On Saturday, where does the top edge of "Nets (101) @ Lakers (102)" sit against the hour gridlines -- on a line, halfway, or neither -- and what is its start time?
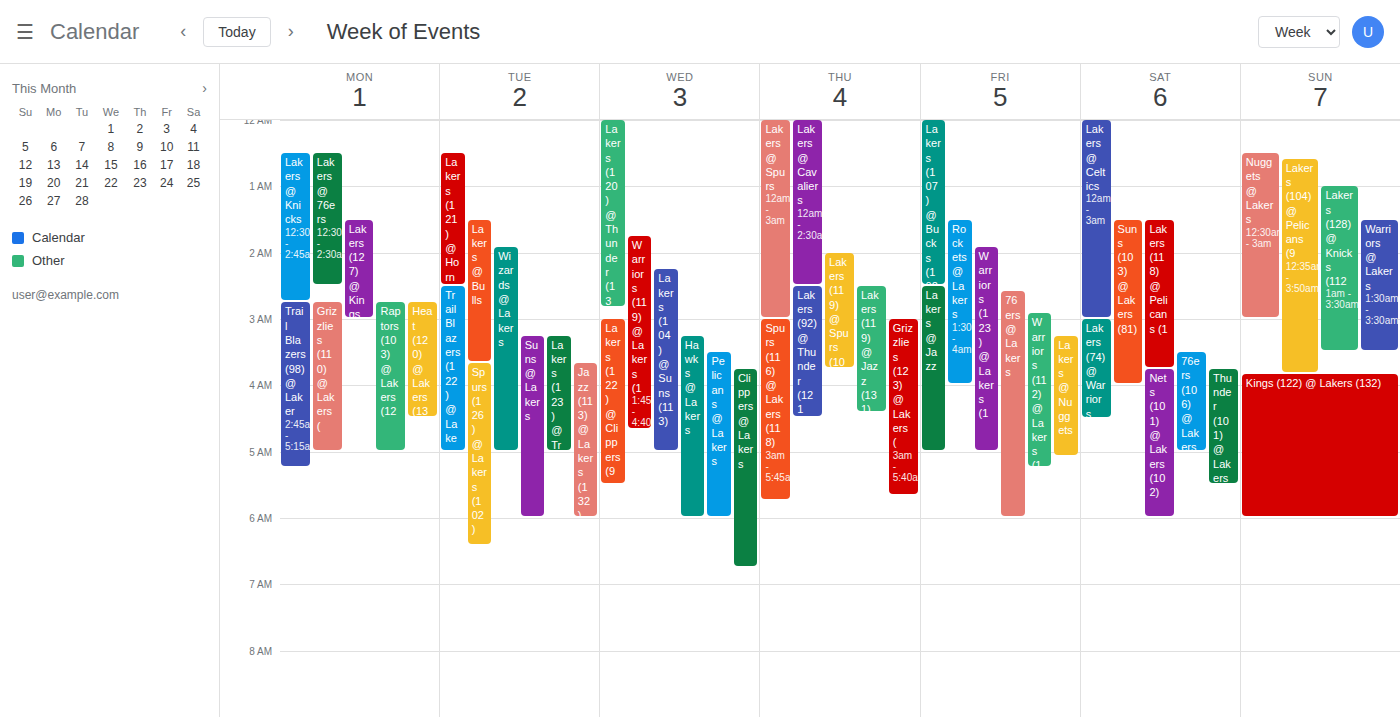
3:45 AM -- neither: three quarters of the way from the 3 AM line to the 4 AM line.